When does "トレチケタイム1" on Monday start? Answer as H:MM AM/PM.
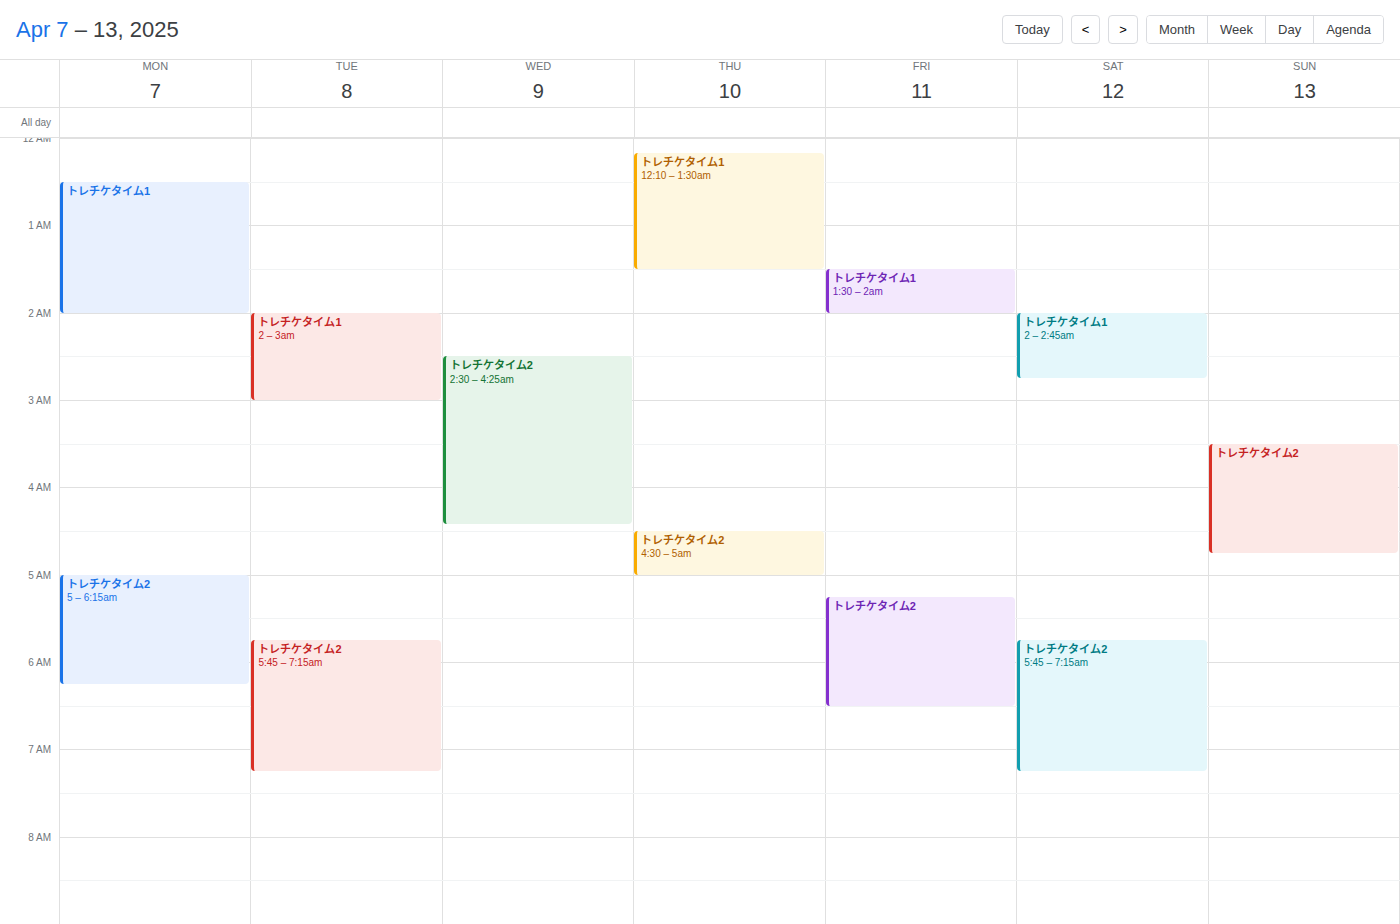
12:30 AM